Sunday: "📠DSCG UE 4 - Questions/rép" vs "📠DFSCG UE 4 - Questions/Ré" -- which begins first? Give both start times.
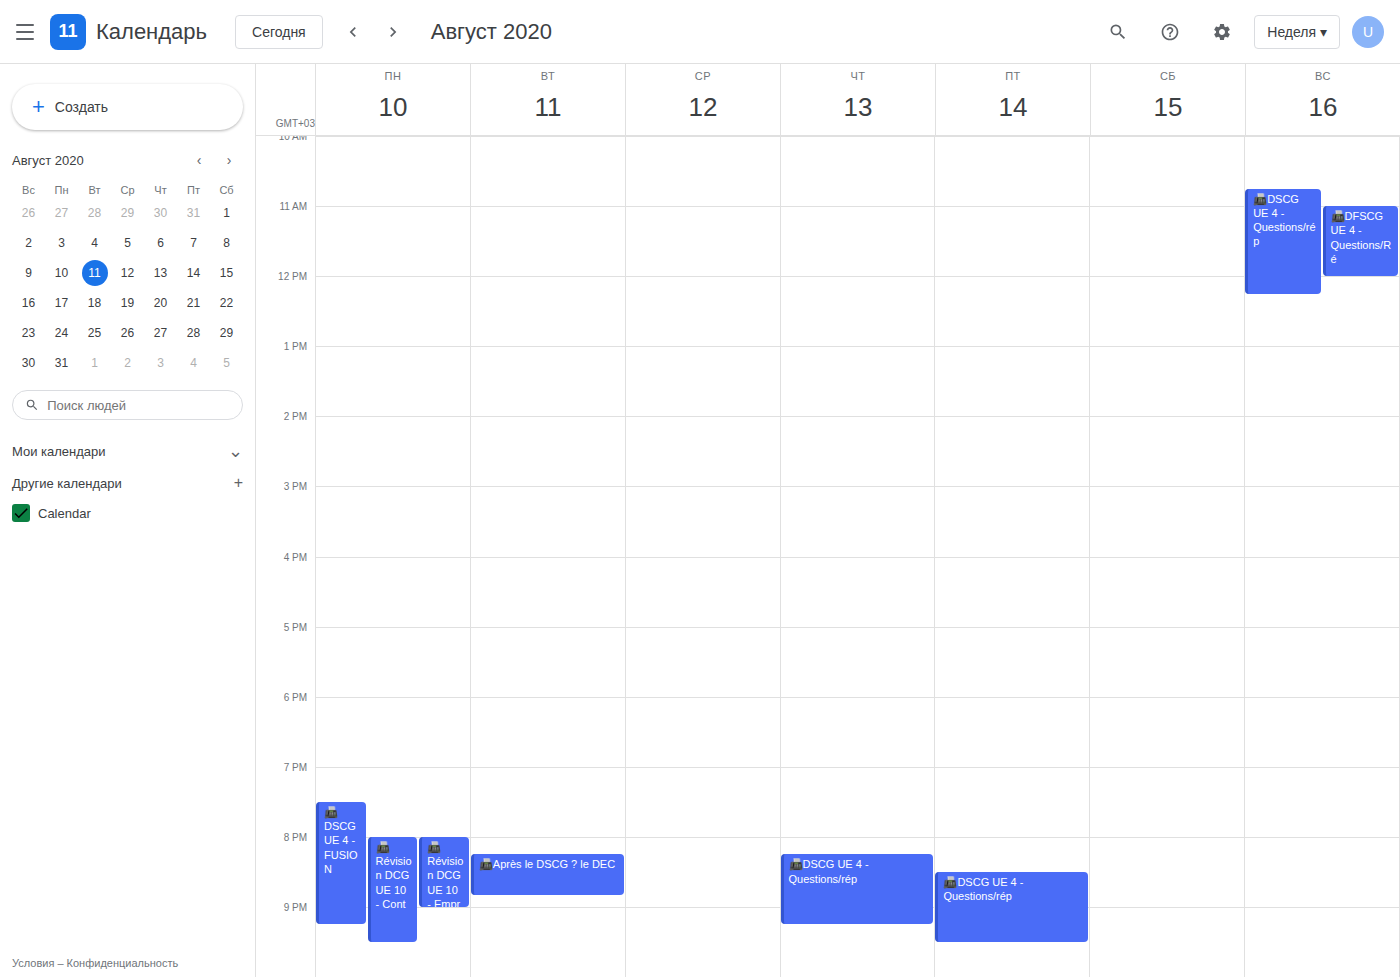
"📠DSCG UE 4 - Questions/rép" 10:45 AM; "📠DFSCG UE 4 - Questions/Ré" 11:00 AM.